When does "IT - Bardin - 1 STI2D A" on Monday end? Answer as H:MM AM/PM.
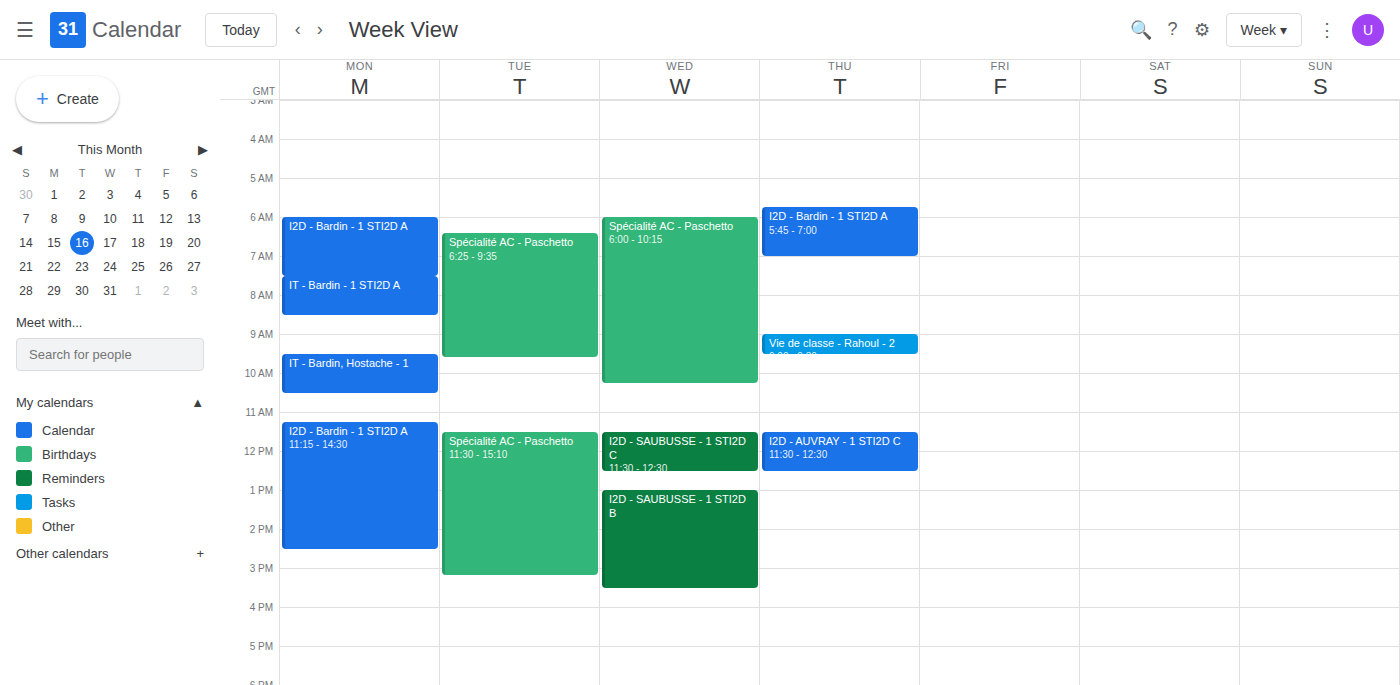
8:30 AM